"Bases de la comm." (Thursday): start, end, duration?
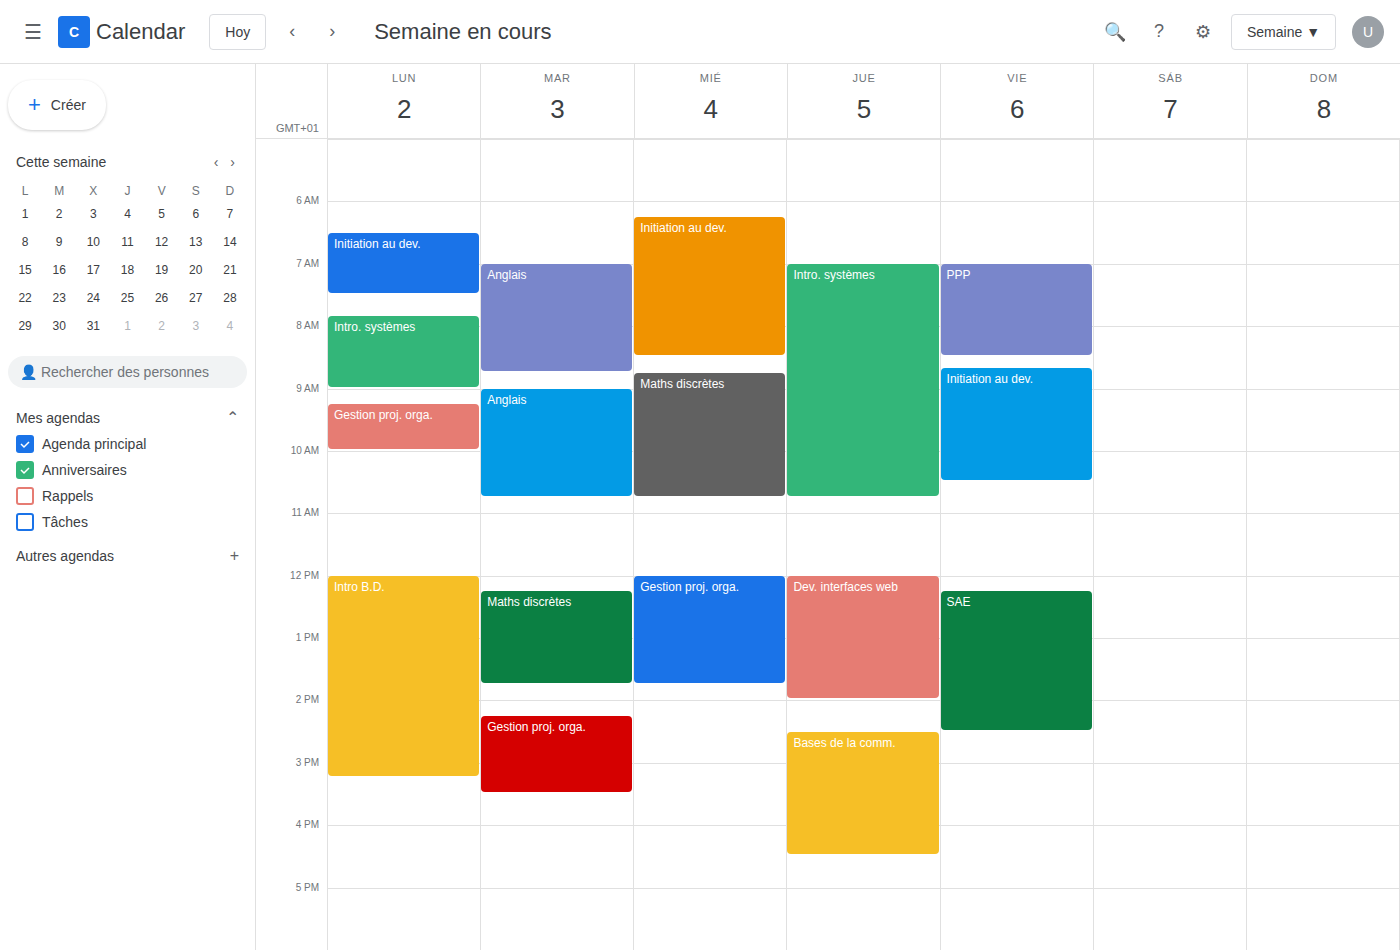
2:30 PM to 4:30 PM, 2 hours